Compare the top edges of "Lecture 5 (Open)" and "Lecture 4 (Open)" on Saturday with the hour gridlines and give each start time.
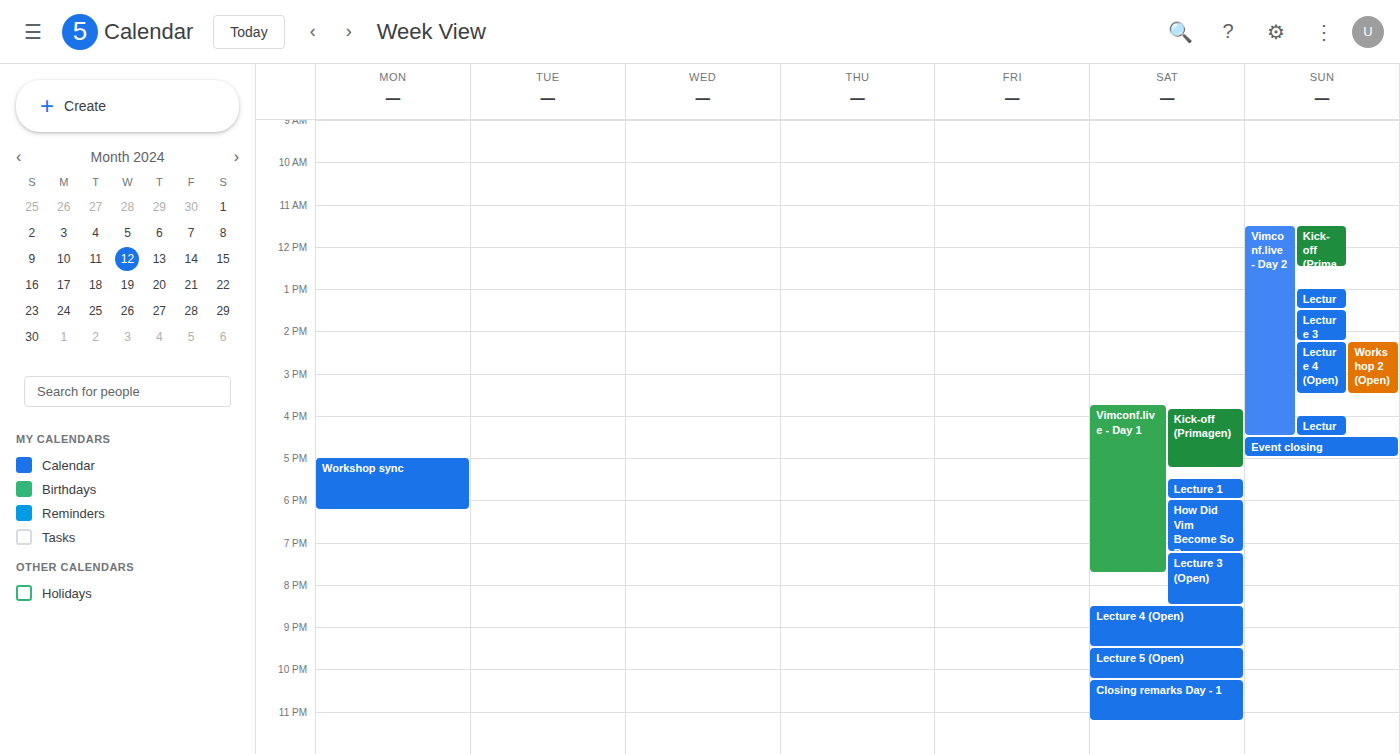
"Lecture 5 (Open)": 9:30 PM, halfway between the 9 PM and 10 PM lines. "Lecture 4 (Open)": 8:30 PM, halfway between the 8 PM and 9 PM lines.